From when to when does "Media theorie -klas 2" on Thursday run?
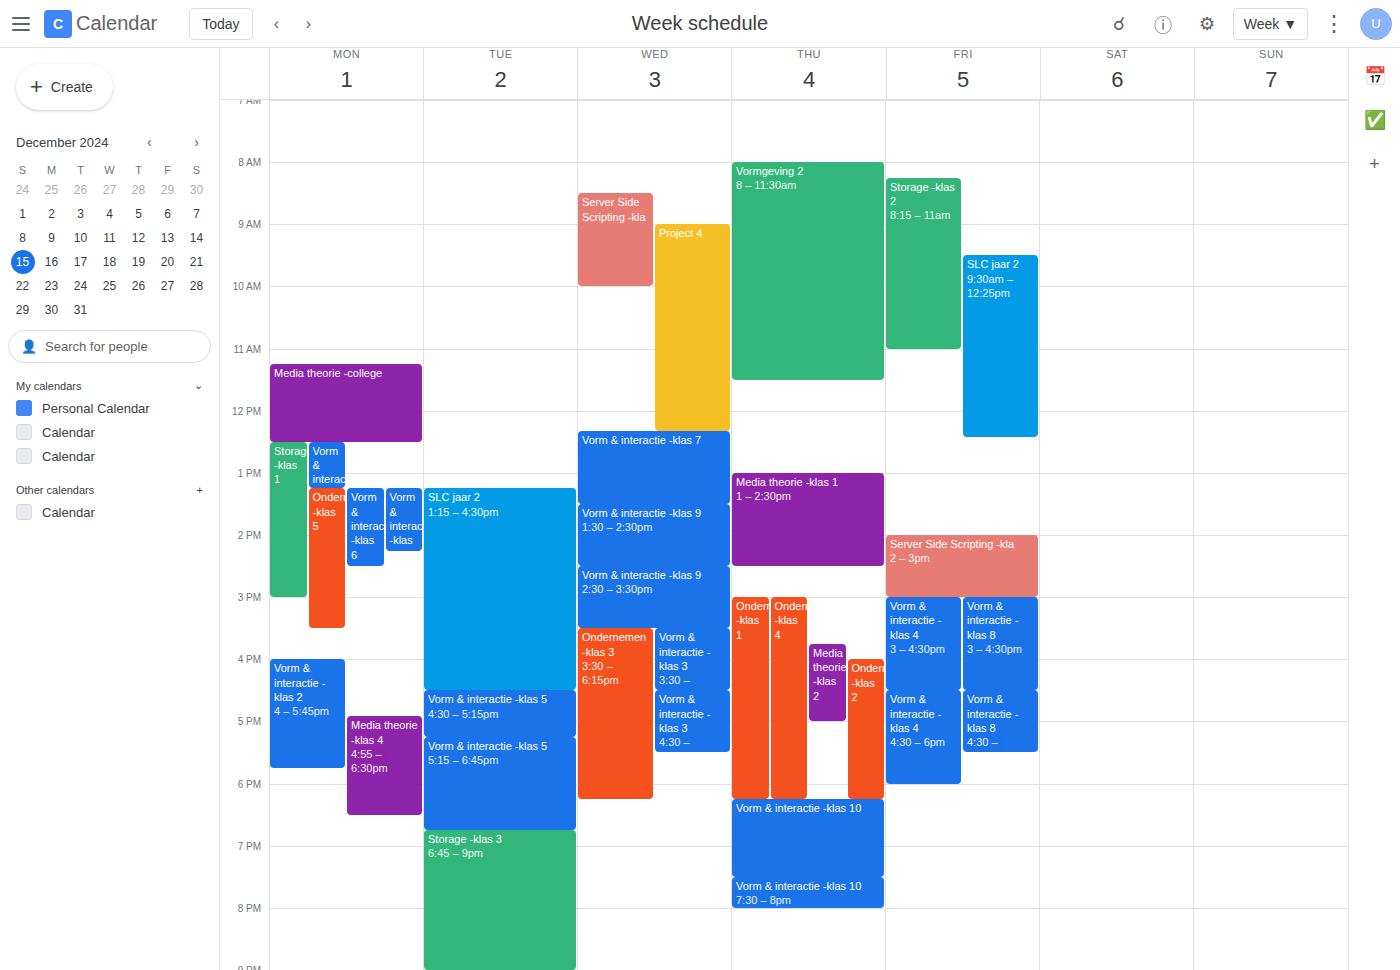
3:45 PM to 5:00 PM